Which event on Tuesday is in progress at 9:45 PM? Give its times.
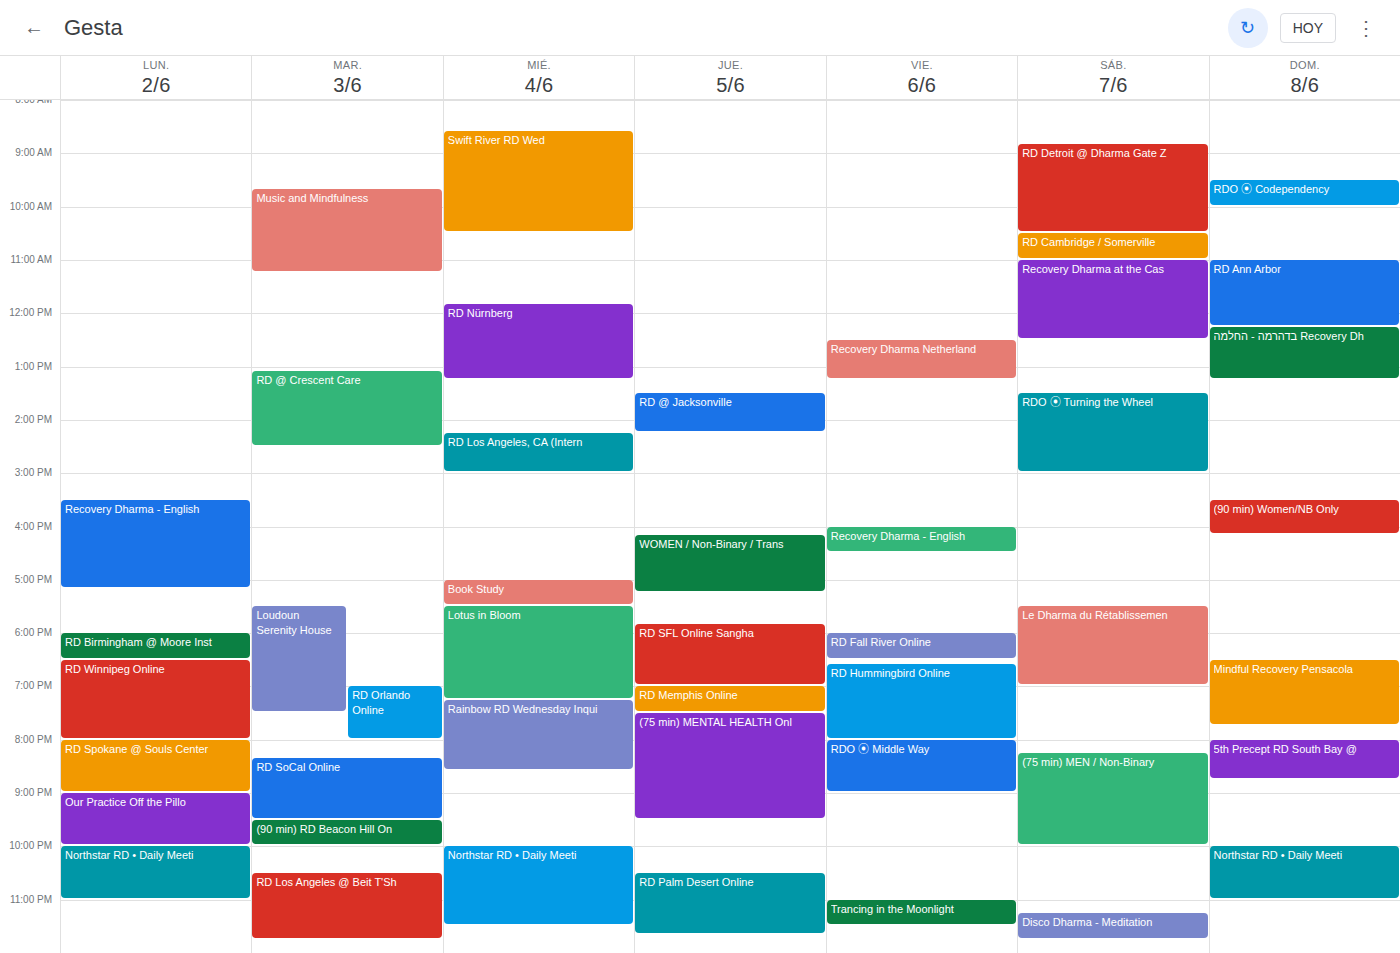
"(90 min) RD Beacon Hill On", 9:30 PM to 10:00 PM